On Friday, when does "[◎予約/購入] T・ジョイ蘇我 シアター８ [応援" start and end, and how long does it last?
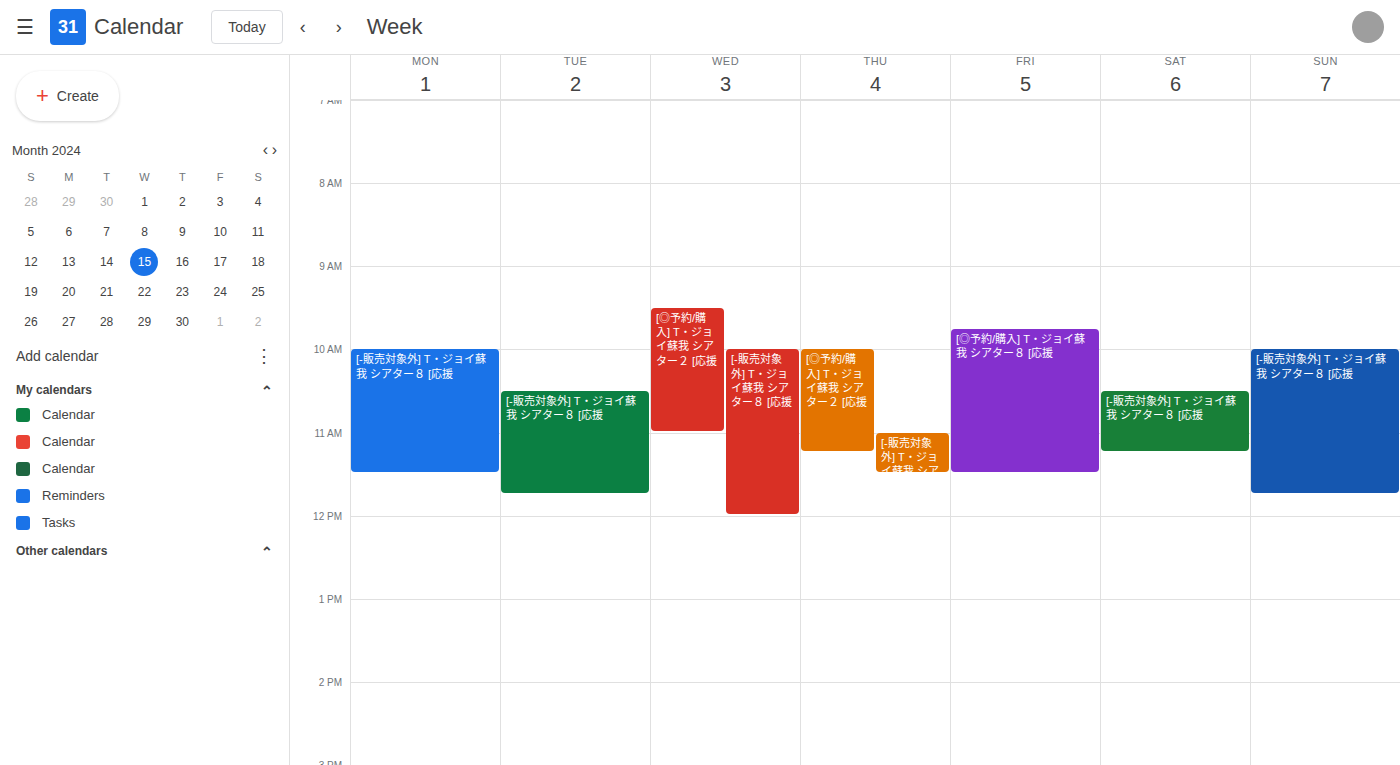
9:45 AM to 11:30 AM, 1 hour 45 minutes